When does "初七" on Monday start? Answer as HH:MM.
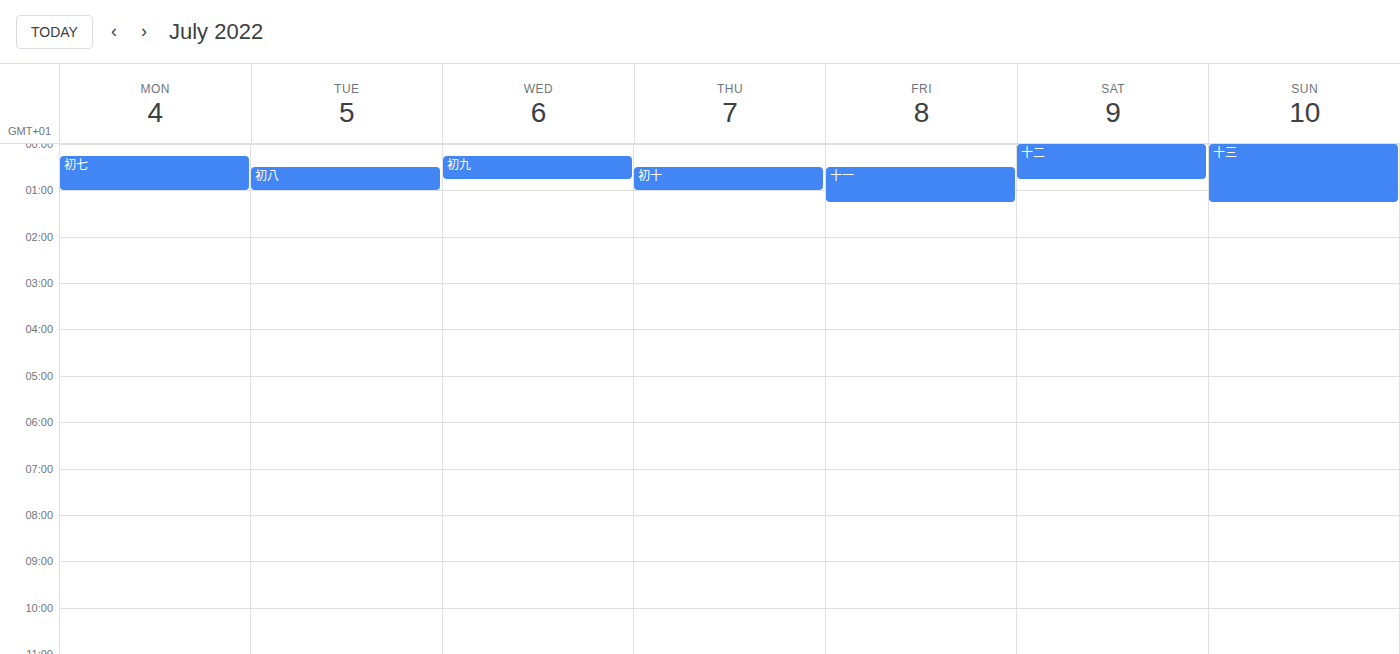
00:15